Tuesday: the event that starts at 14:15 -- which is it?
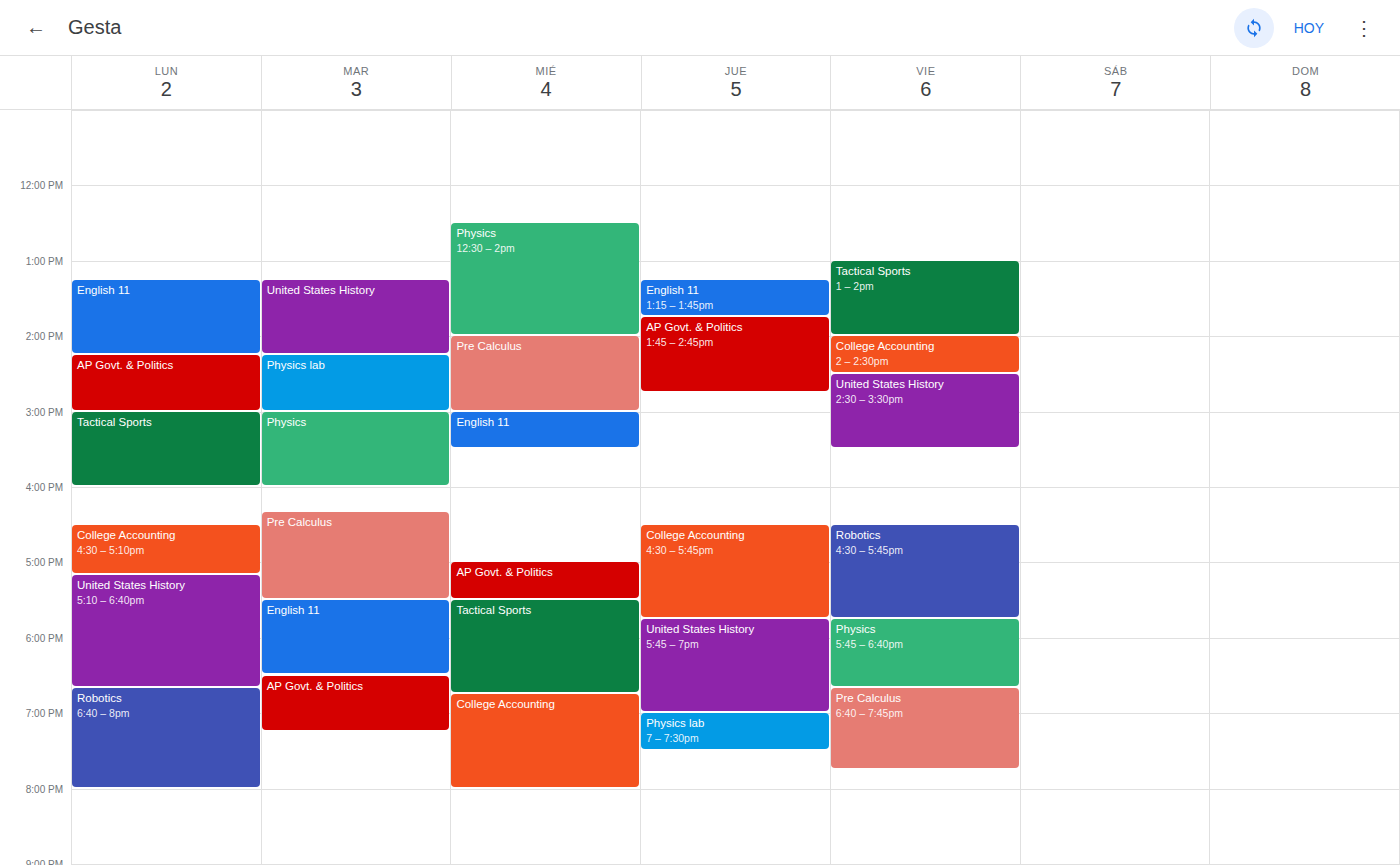
"Physics lab"